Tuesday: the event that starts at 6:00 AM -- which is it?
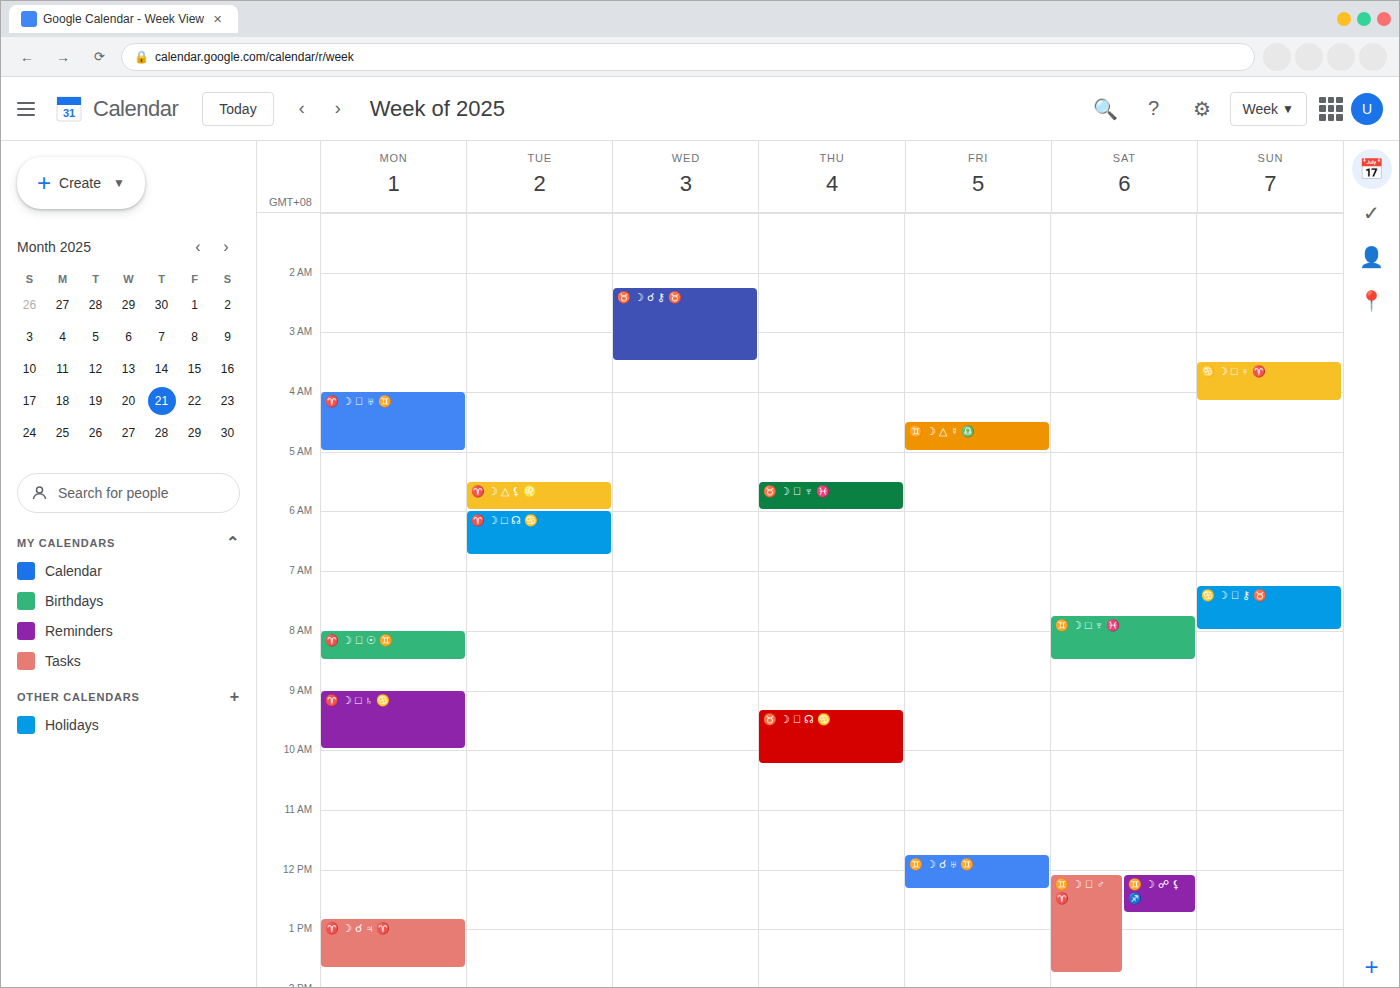
"♈️ ☽ □ ☊ ♋️"